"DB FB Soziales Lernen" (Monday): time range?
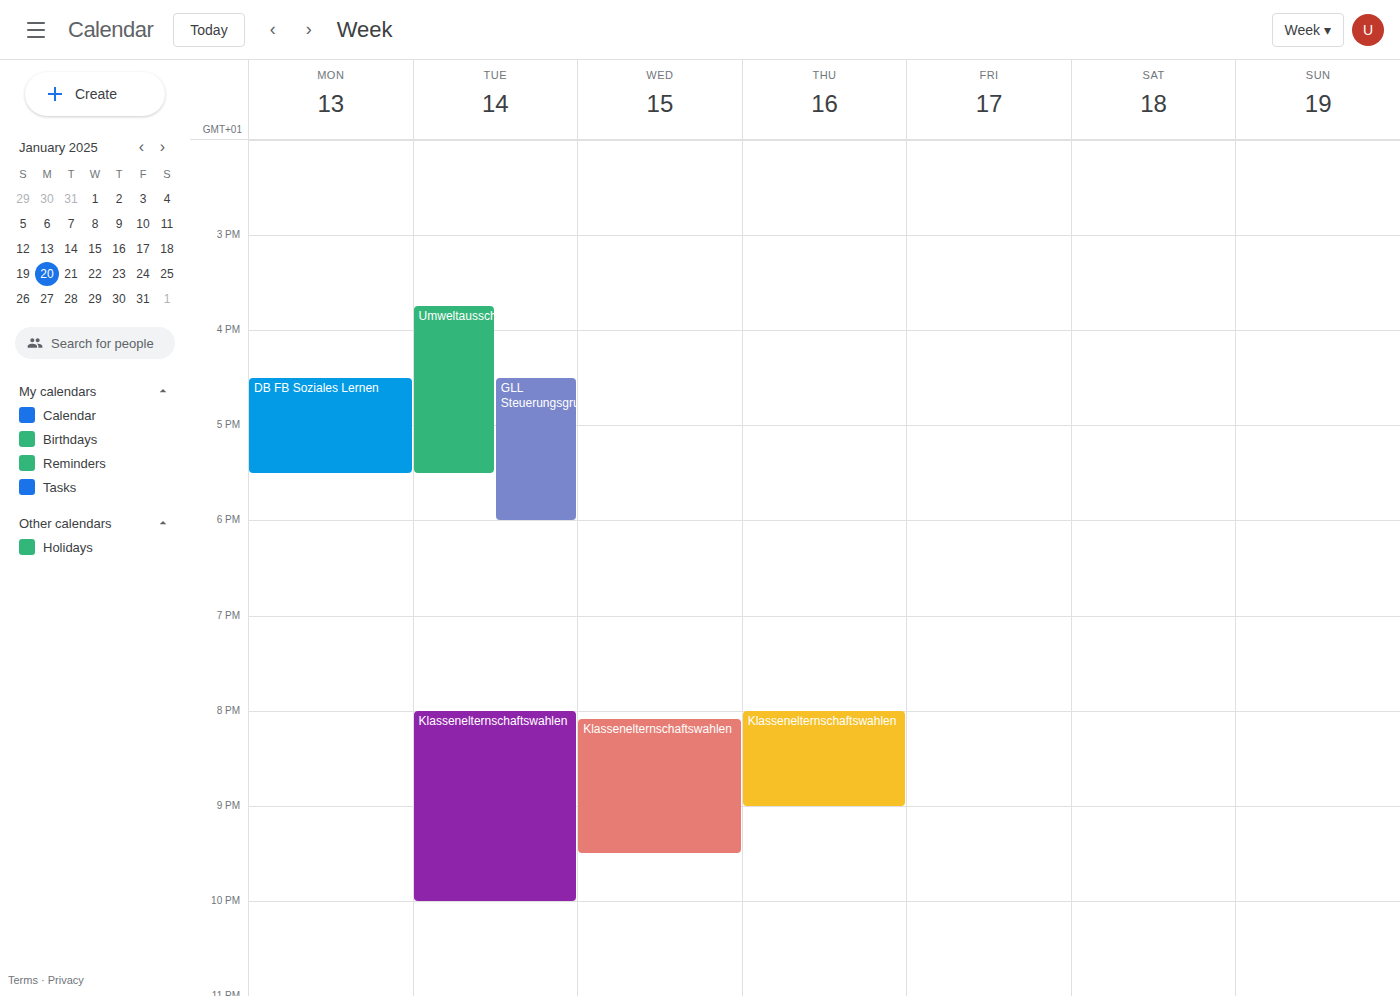
16:30 to 17:30